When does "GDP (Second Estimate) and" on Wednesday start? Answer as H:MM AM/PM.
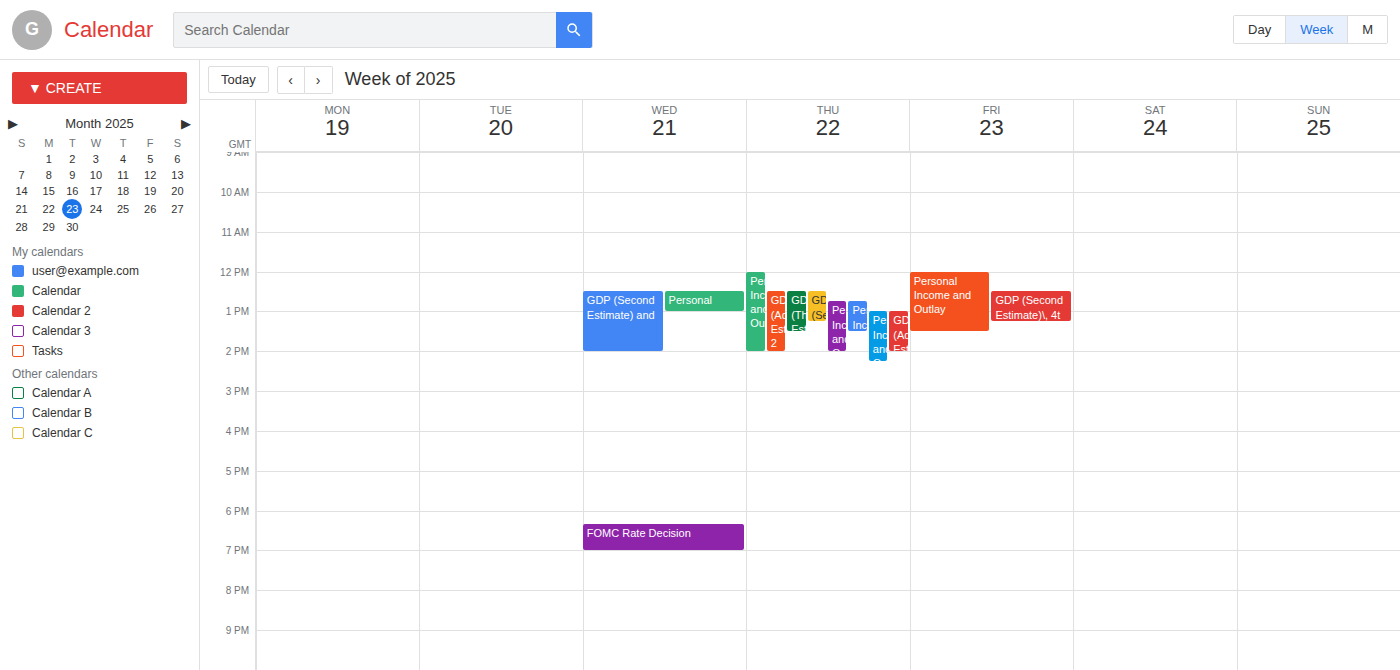
12:30 PM